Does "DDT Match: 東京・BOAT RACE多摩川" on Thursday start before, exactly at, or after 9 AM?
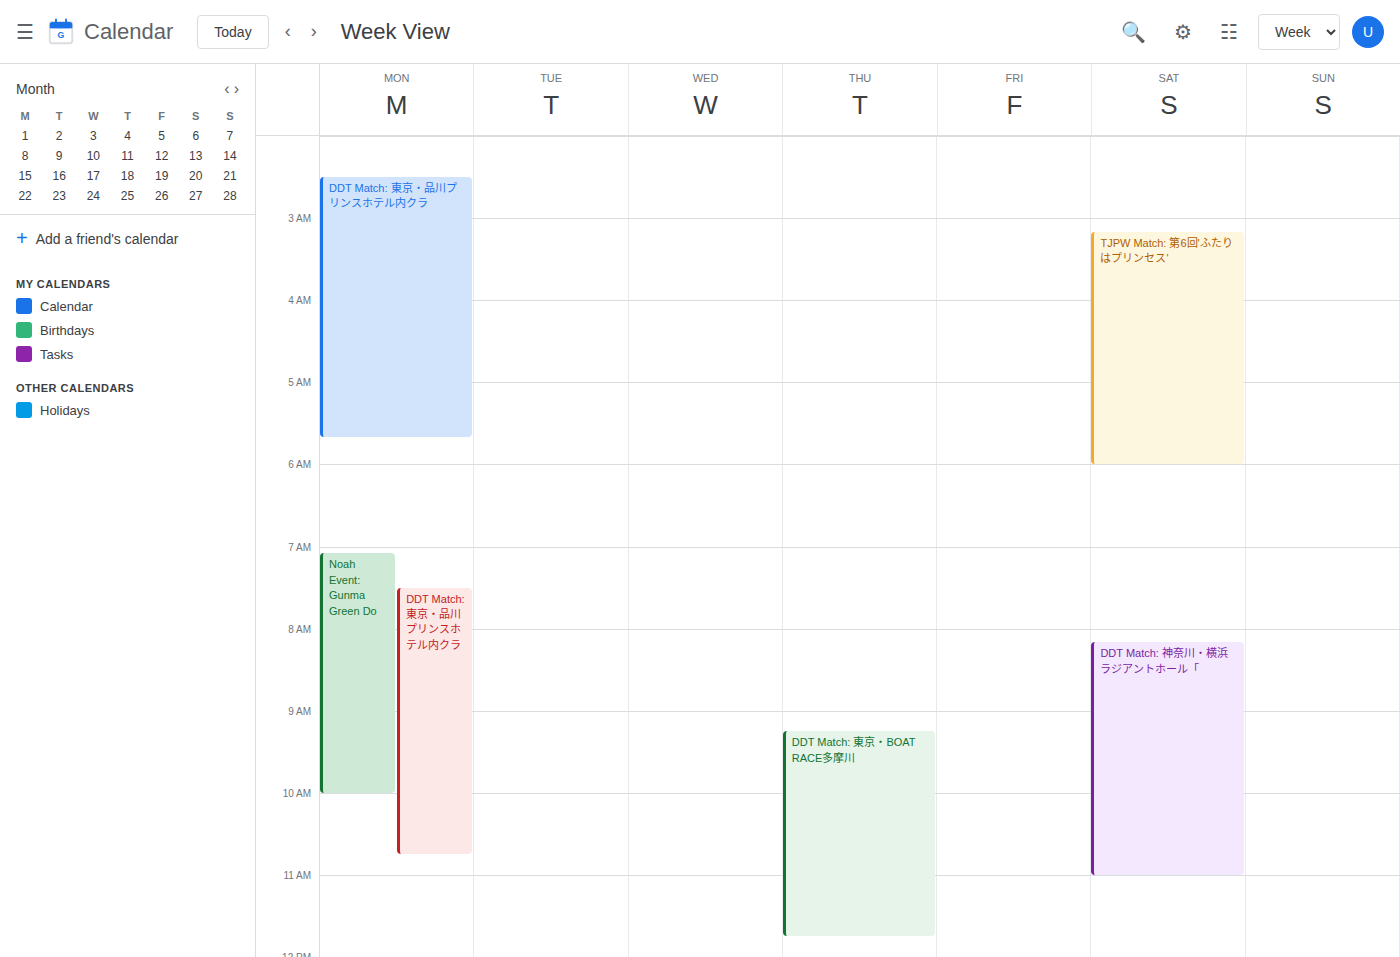
9:15 AM -- after 9 AM, 15 minutes below the 9 AM line.